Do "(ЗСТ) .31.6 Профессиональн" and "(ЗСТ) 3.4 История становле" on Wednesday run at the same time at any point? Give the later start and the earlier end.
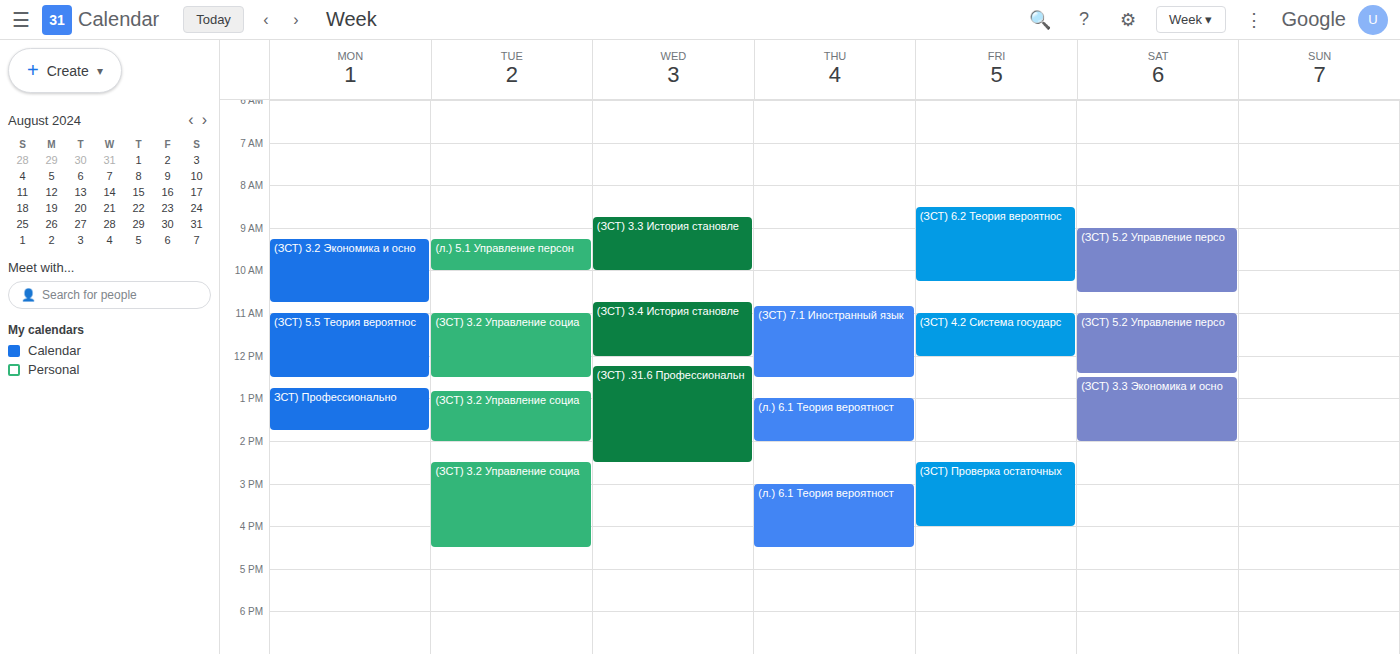
"(ЗСТ) 3.4 История становле" ends at 12:00 PM and "(ЗСТ) .31.6 Профессиональн" starts at 12:15 PM -- no overlap.